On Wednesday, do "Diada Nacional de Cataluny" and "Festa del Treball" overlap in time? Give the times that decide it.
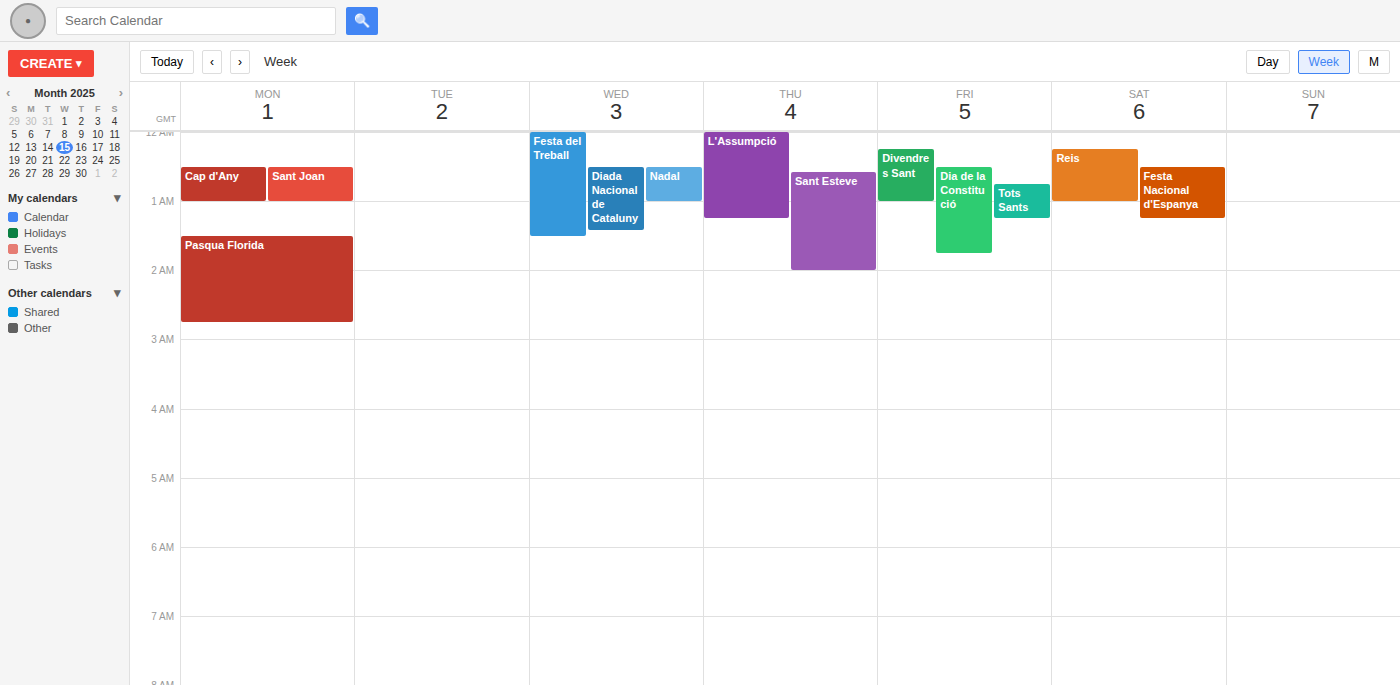
"Diada Nacional de Cataluny" runs 12:30 AM to 1:25 AM, inside "Festa del Treball" -- they overlap.